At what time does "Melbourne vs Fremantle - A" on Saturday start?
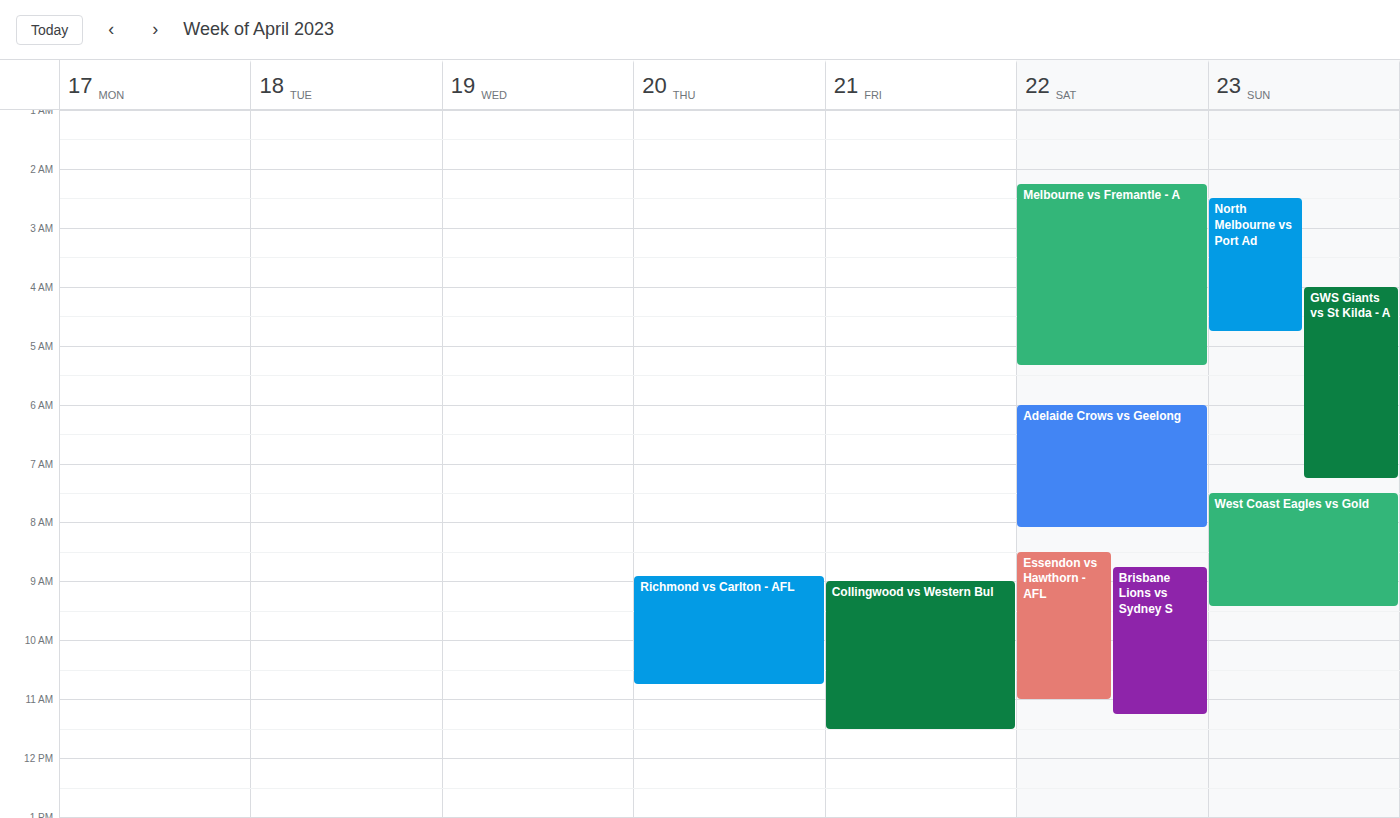
2:15 AM